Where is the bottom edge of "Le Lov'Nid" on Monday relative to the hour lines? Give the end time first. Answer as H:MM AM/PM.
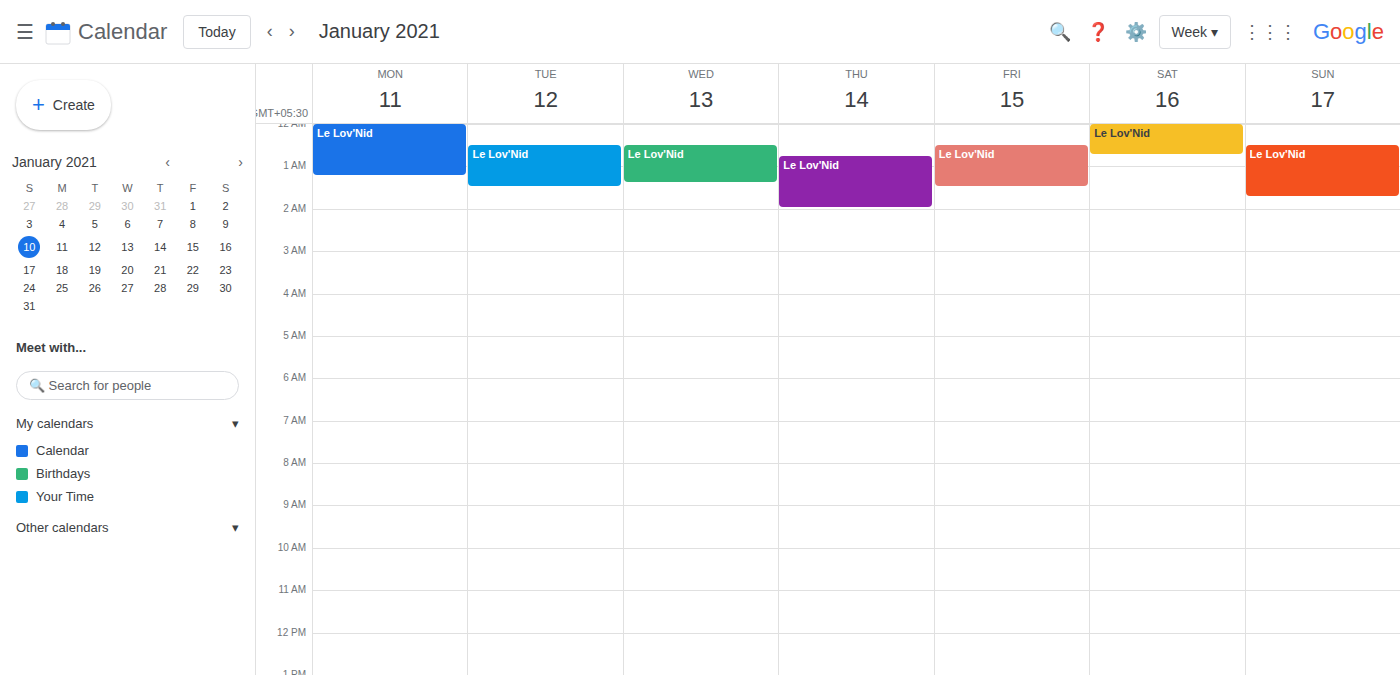
1:15 AM -- neither: a quarter of the way from the 1 AM line to the 2 AM line.